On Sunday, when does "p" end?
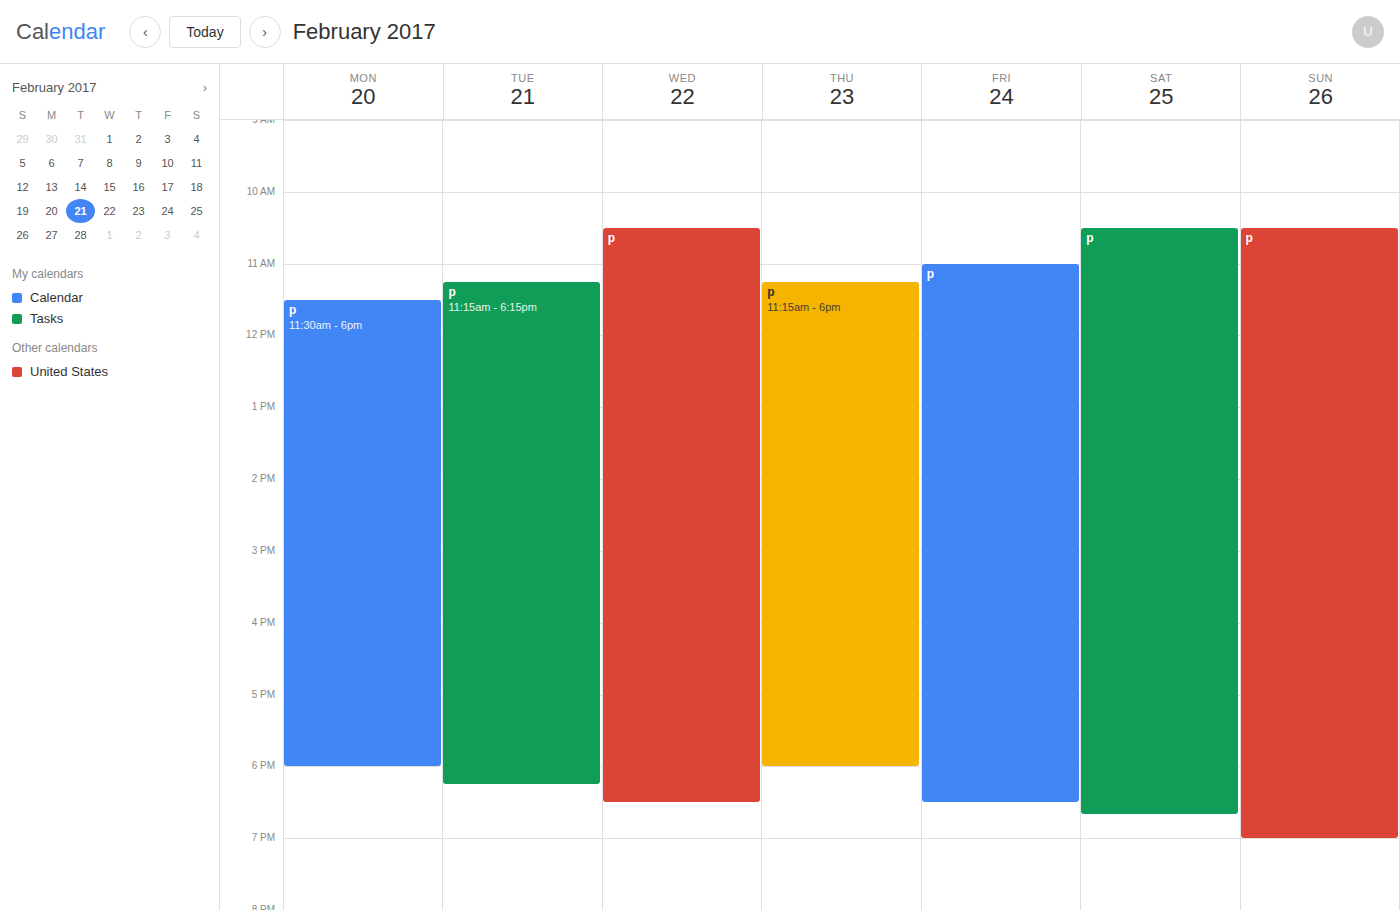
7:00 PM